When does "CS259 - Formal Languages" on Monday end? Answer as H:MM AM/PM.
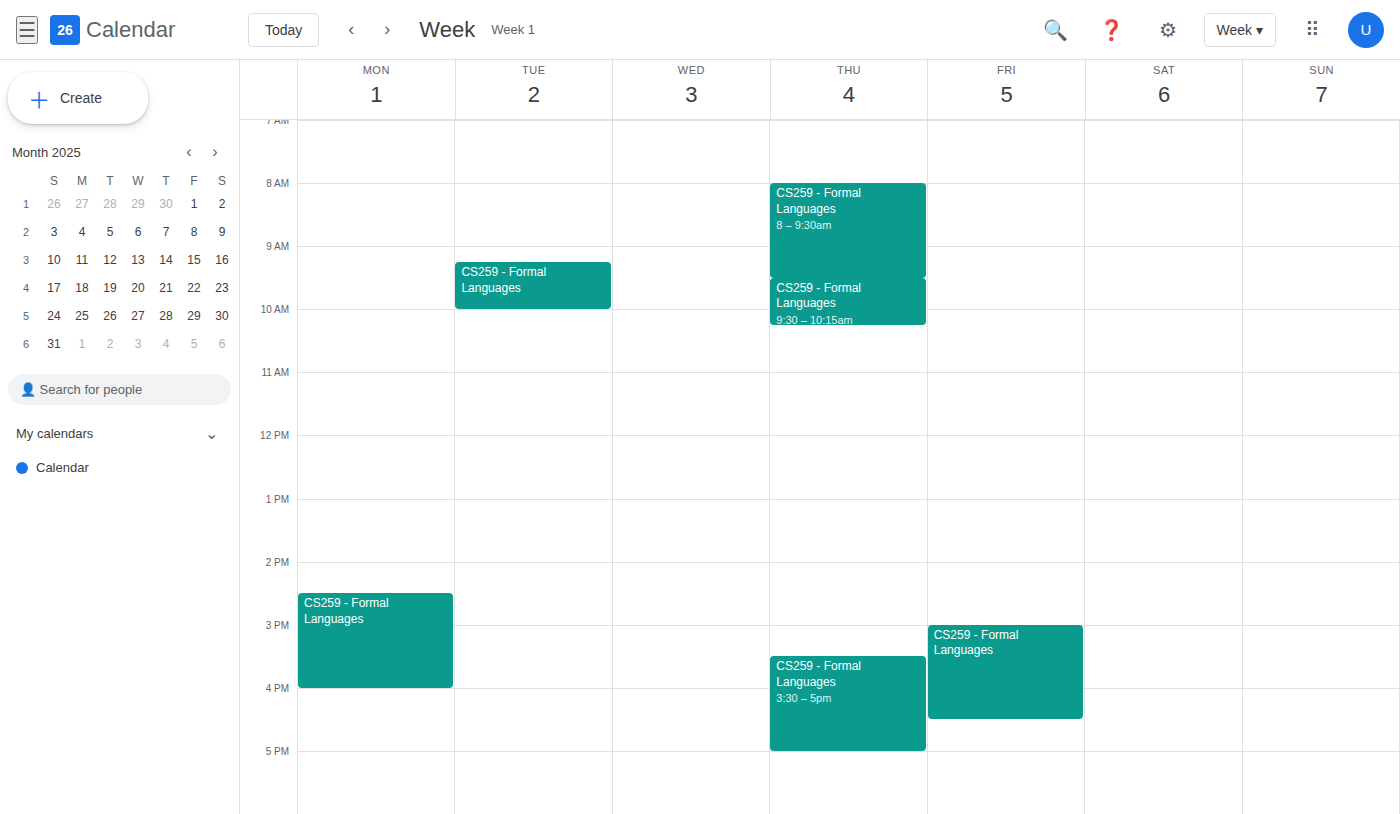
4:00 PM